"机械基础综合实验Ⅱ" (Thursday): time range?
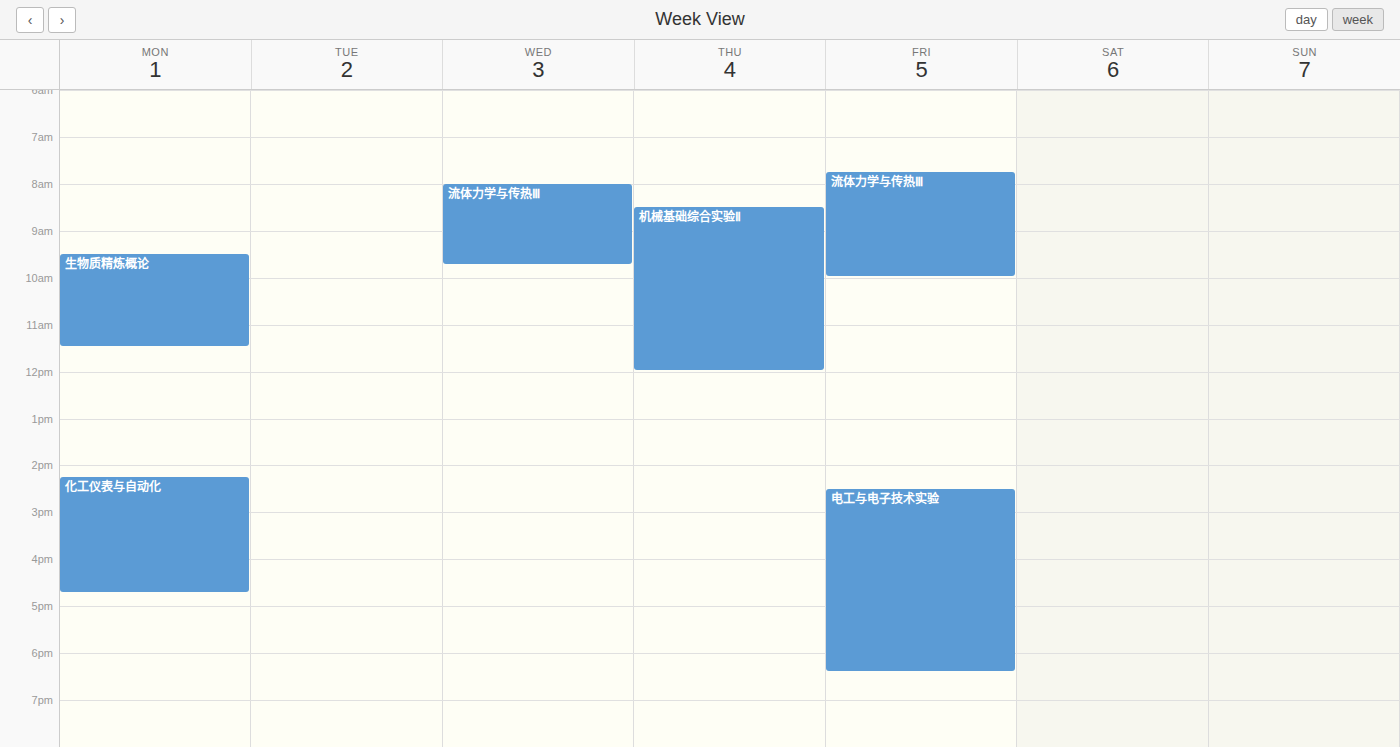
8:30 AM to 12:00 PM